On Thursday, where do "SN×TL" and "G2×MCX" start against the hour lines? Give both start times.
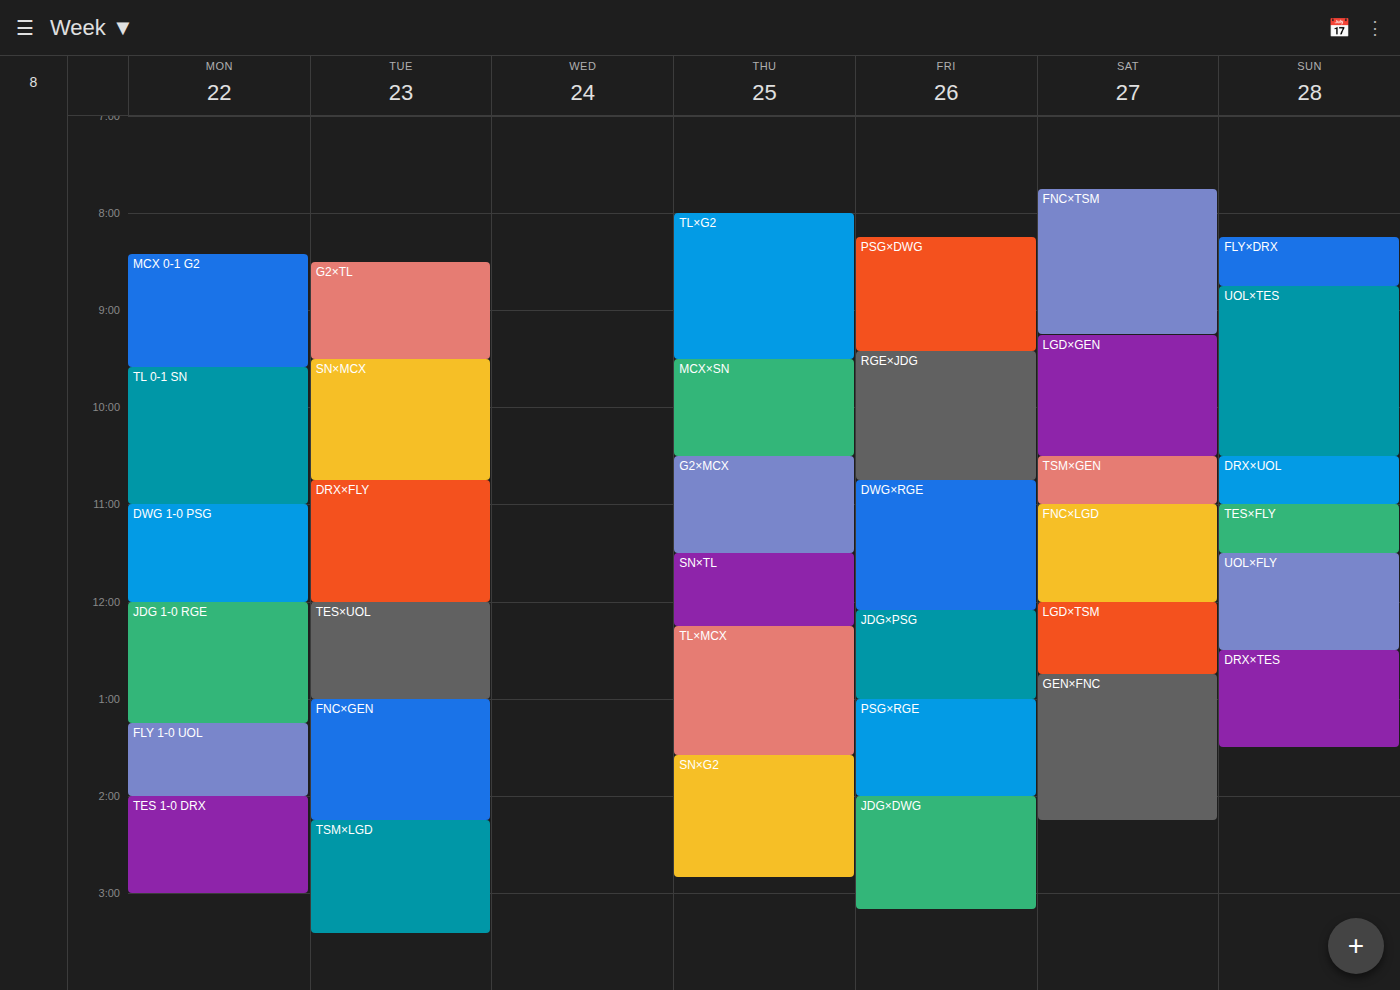
"SN×TL": 11:30, halfway between the 11:00 and 12:00 lines. "G2×MCX": 10:30, halfway between the 10:00 and 11:00 lines.